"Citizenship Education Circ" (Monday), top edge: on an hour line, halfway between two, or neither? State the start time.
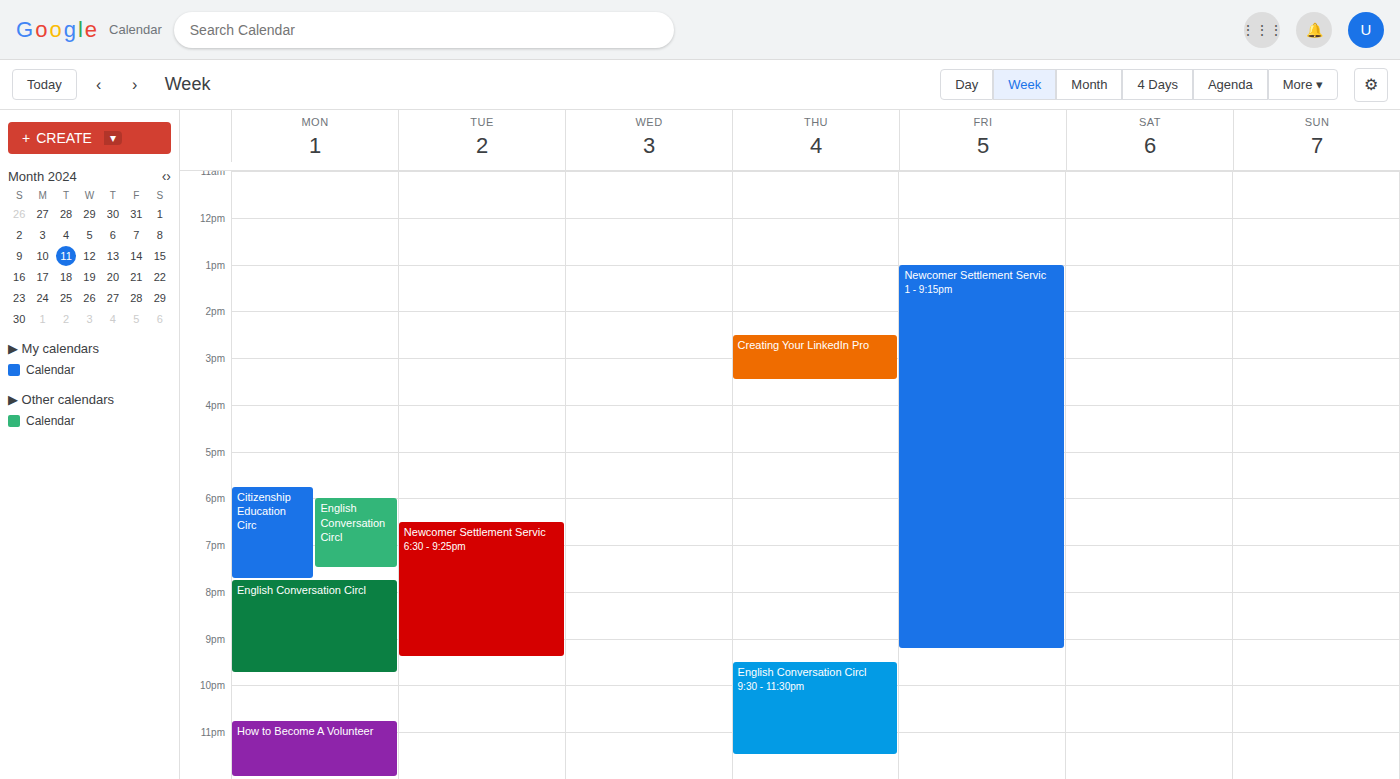
5:45 PM -- neither: three quarters of the way from the 5 PM line to the 6 PM line.